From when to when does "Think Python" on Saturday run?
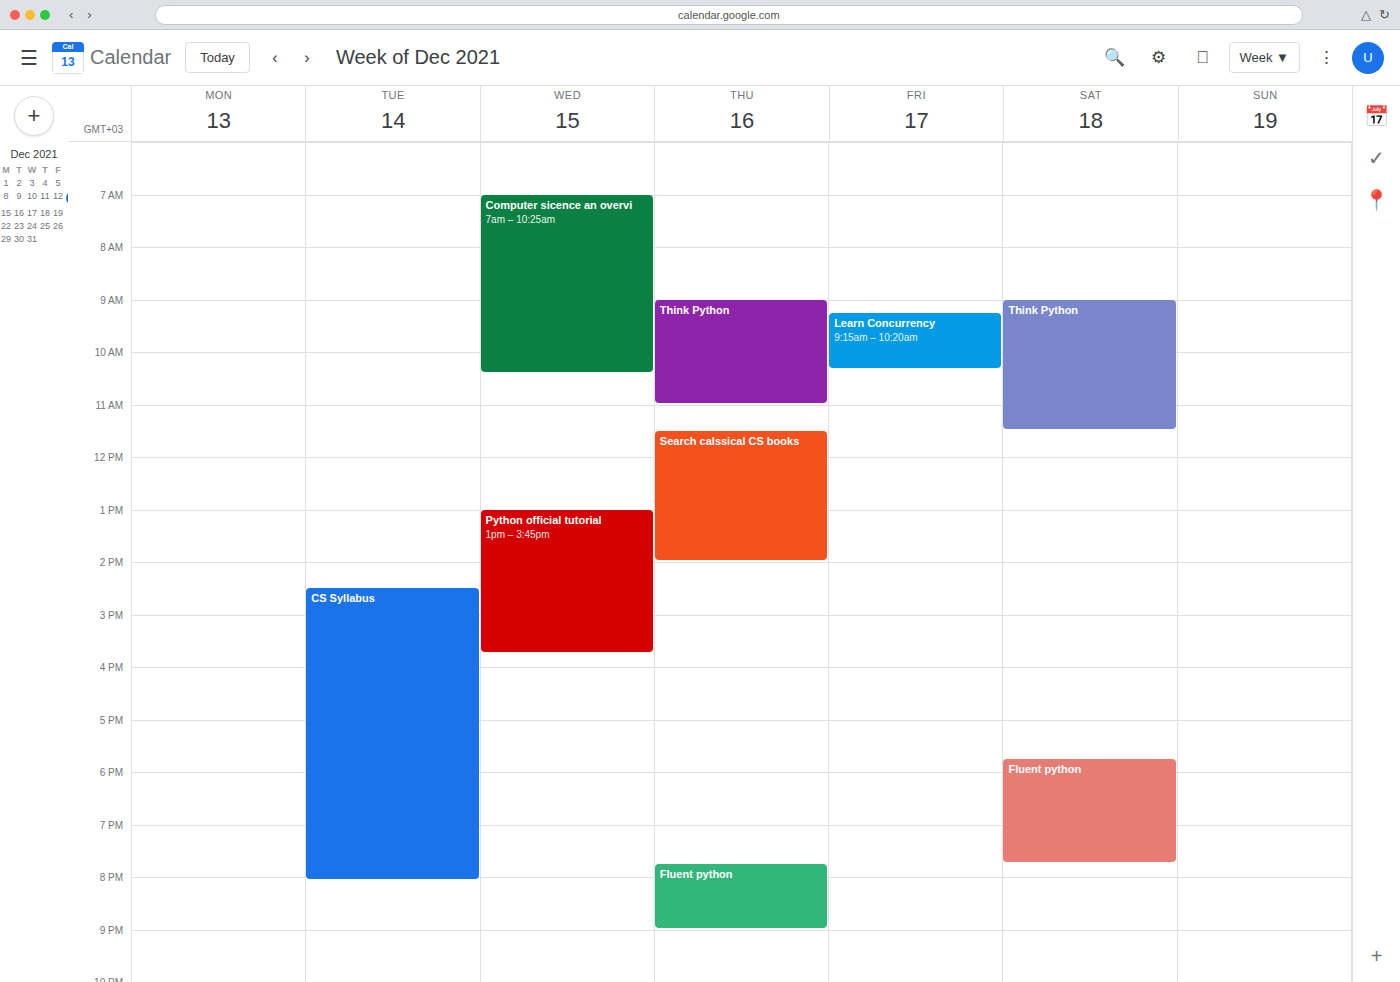
9:00 AM to 11:30 AM